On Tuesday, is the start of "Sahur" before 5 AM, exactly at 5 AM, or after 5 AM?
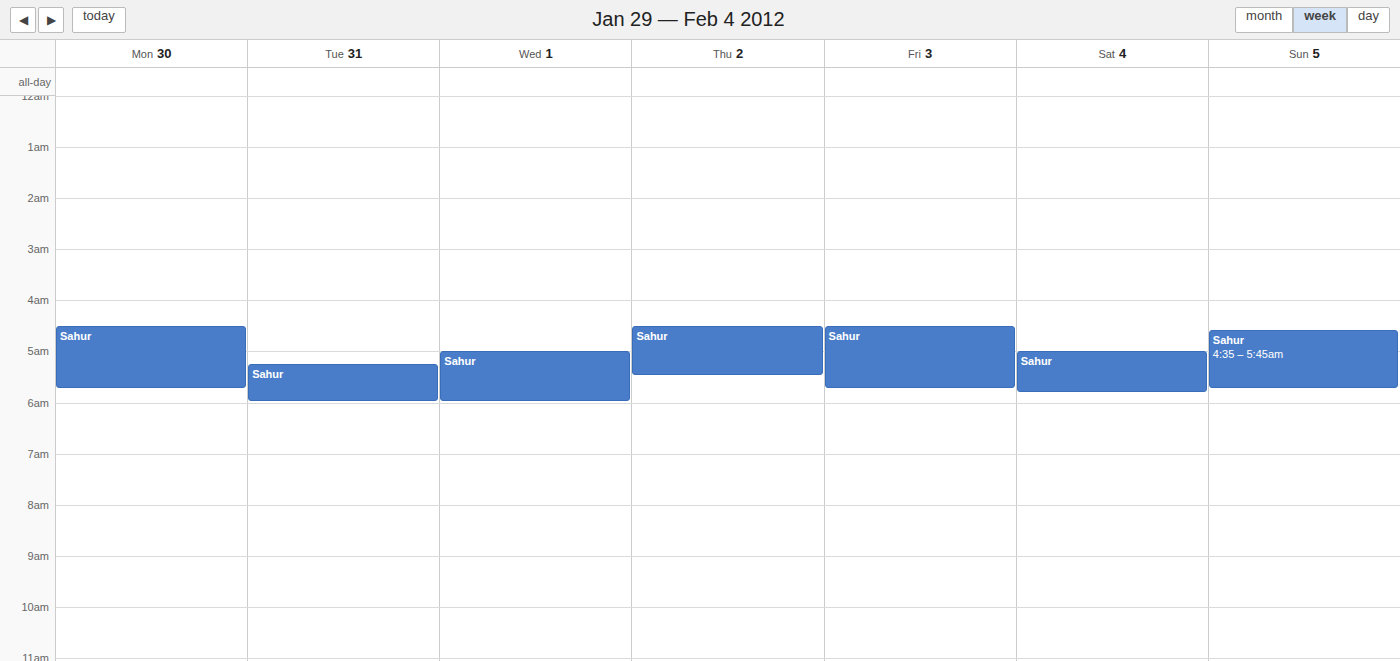
5:15 AM -- after 5 AM, 15 minutes below the 5 AM line.